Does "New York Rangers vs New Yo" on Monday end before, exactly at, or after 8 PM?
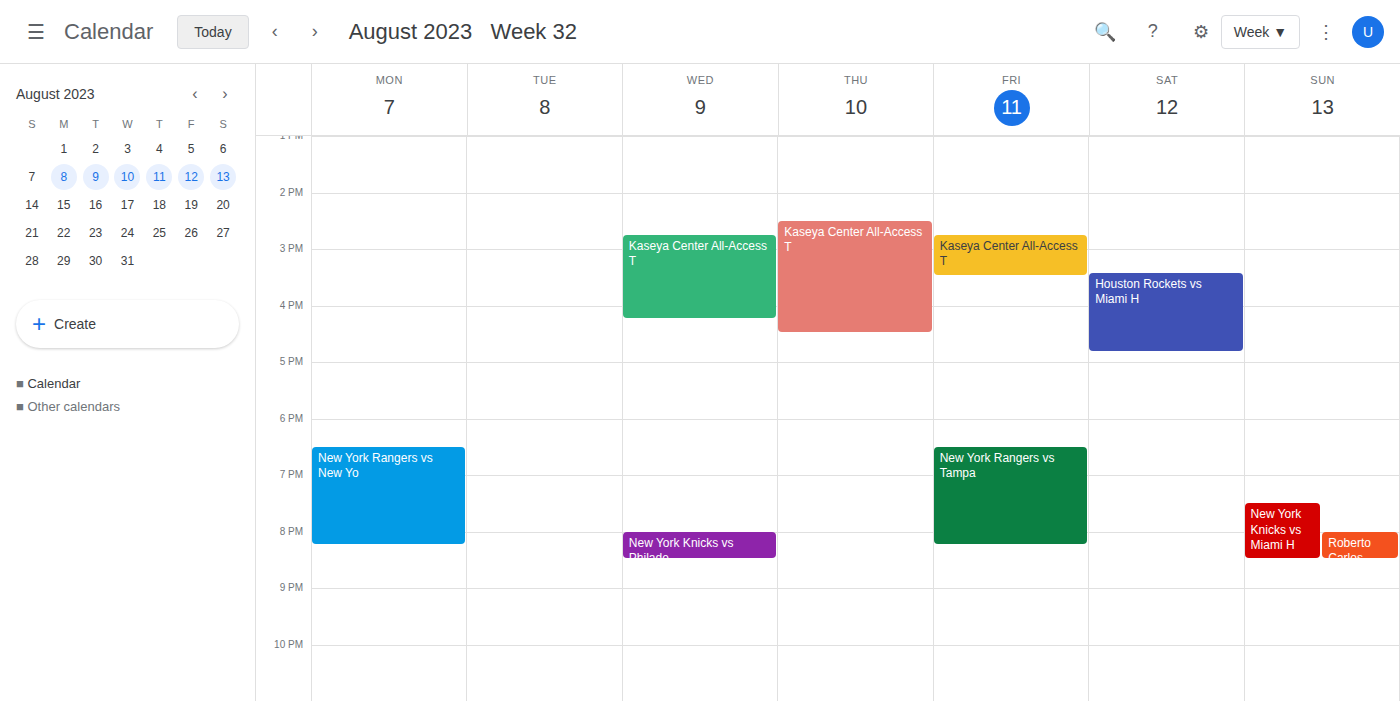
8:15 PM -- after 8 PM, 15 minutes below the 8 PM line.